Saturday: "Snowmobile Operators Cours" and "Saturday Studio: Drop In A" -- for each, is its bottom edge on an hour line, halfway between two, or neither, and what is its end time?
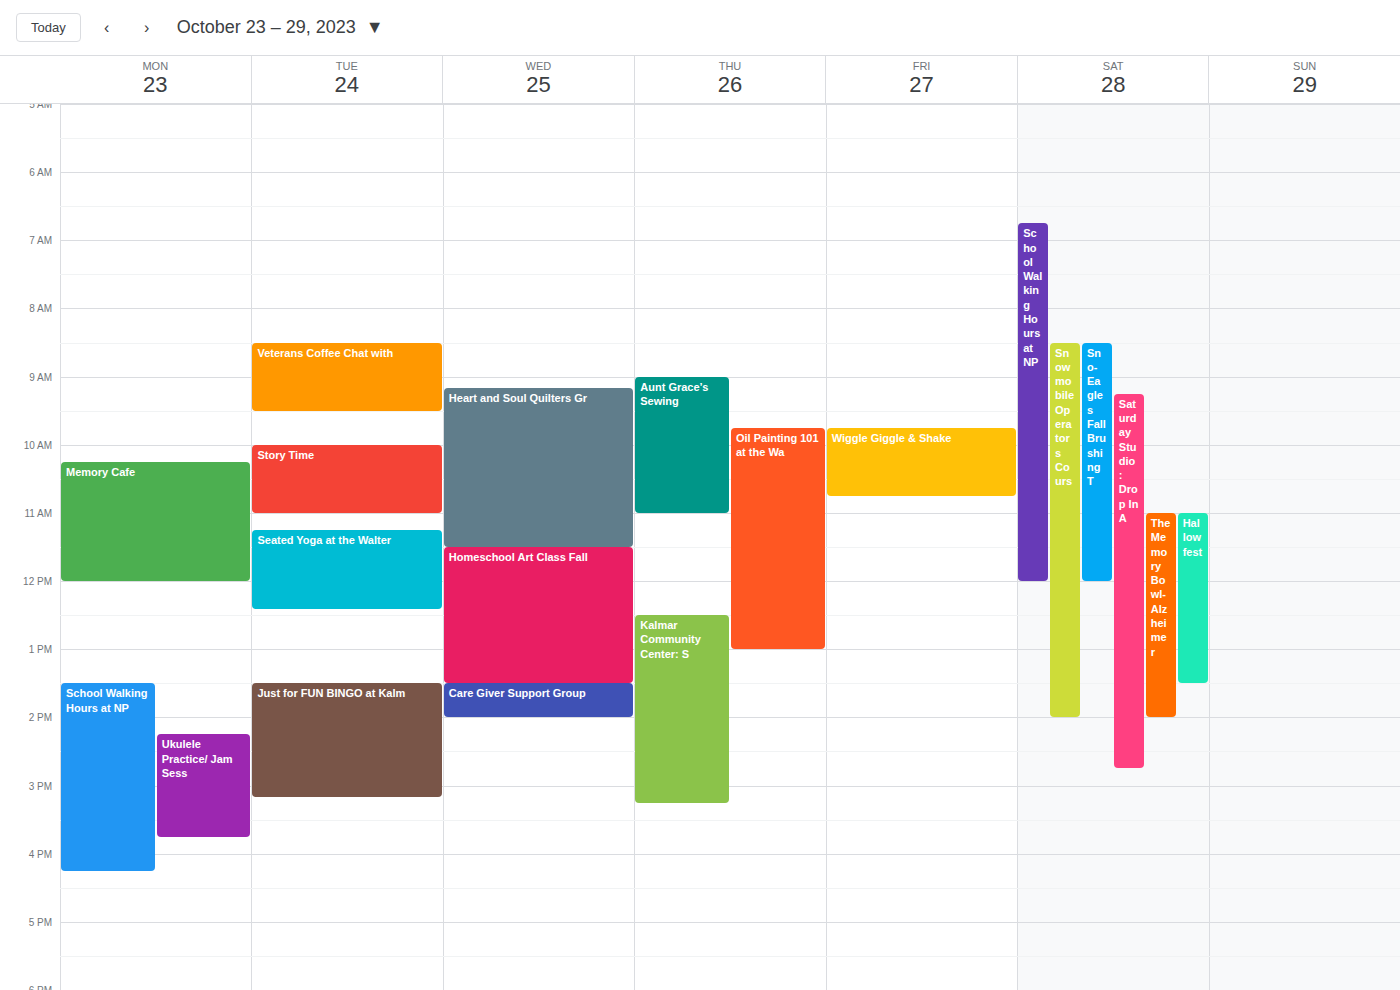
"Snowmobile Operators Cours": 2:00 PM, exactly on the 2 PM line. "Saturday Studio: Drop In A": 2:45 PM, neither: three quarters of the way from the 2 PM line to the 3 PM line.